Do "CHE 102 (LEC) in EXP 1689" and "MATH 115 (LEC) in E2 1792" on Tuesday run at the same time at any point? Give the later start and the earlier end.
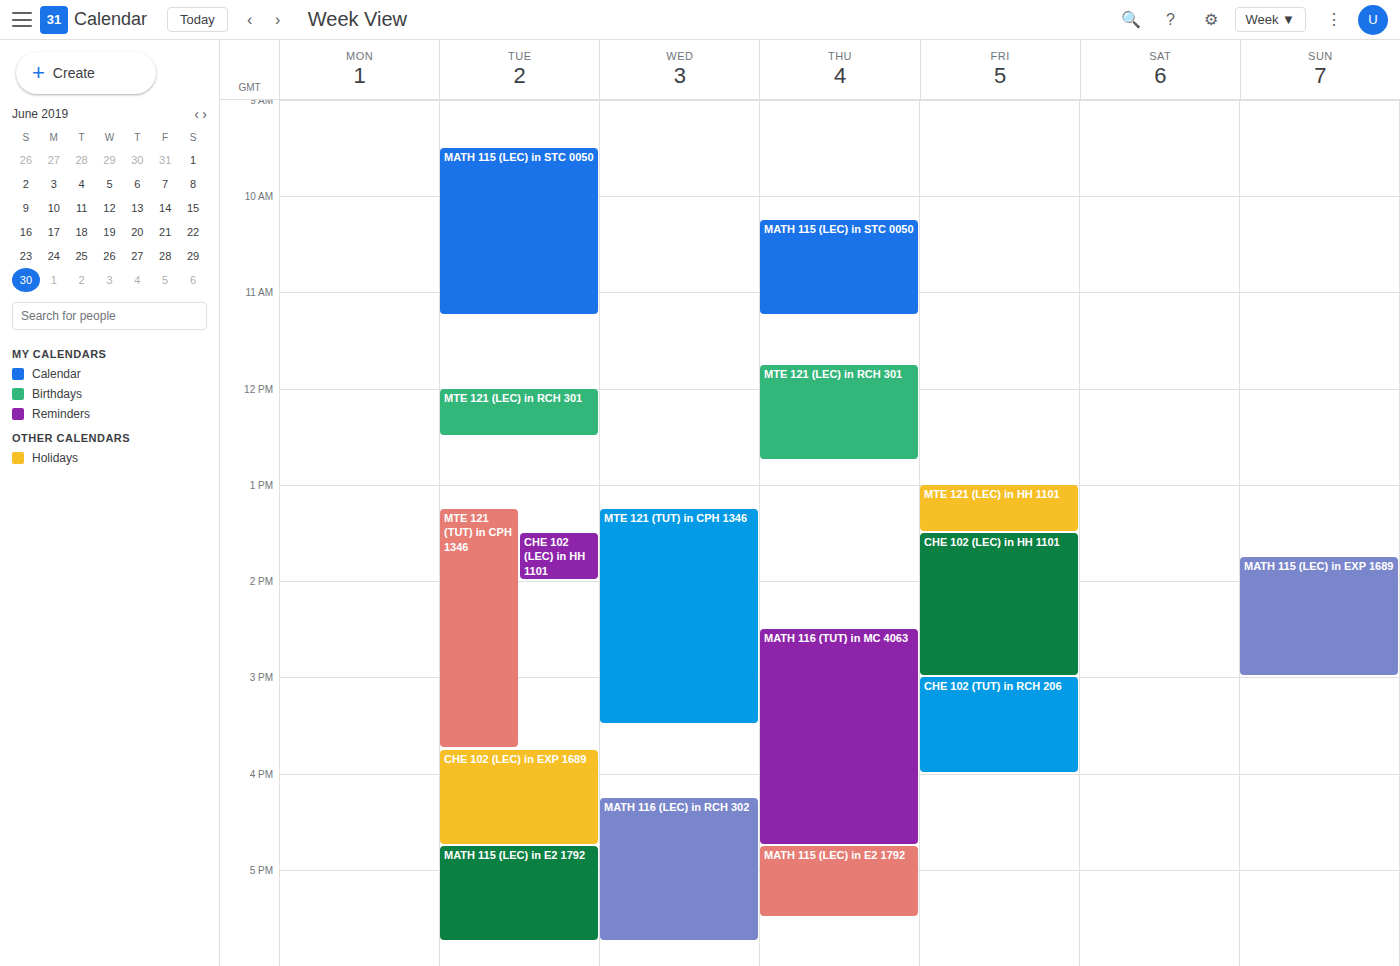
"CHE 102 (LEC) in EXP 1689" ends at 4:45 PM, exactly when "MATH 115 (LEC) in E2 1792" starts -- they touch but do not overlap.